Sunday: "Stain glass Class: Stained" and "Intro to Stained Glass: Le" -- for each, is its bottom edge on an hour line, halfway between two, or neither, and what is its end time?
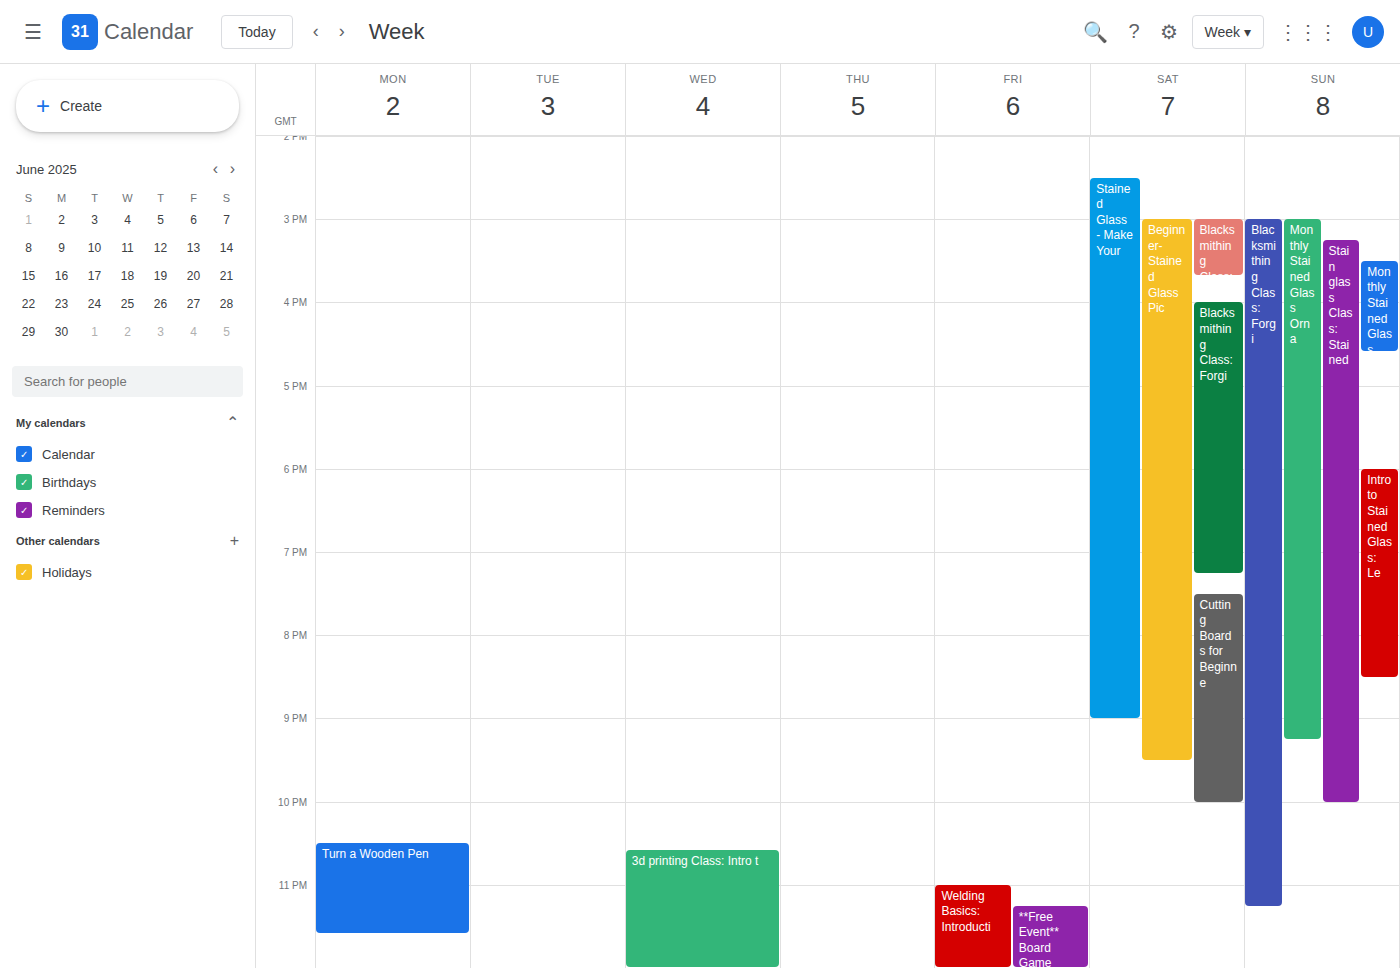
"Stain glass Class: Stained": 10:00 PM, exactly on the 10 PM line. "Intro to Stained Glass: Le": 8:30 PM, halfway between the 8 PM and 9 PM lines.